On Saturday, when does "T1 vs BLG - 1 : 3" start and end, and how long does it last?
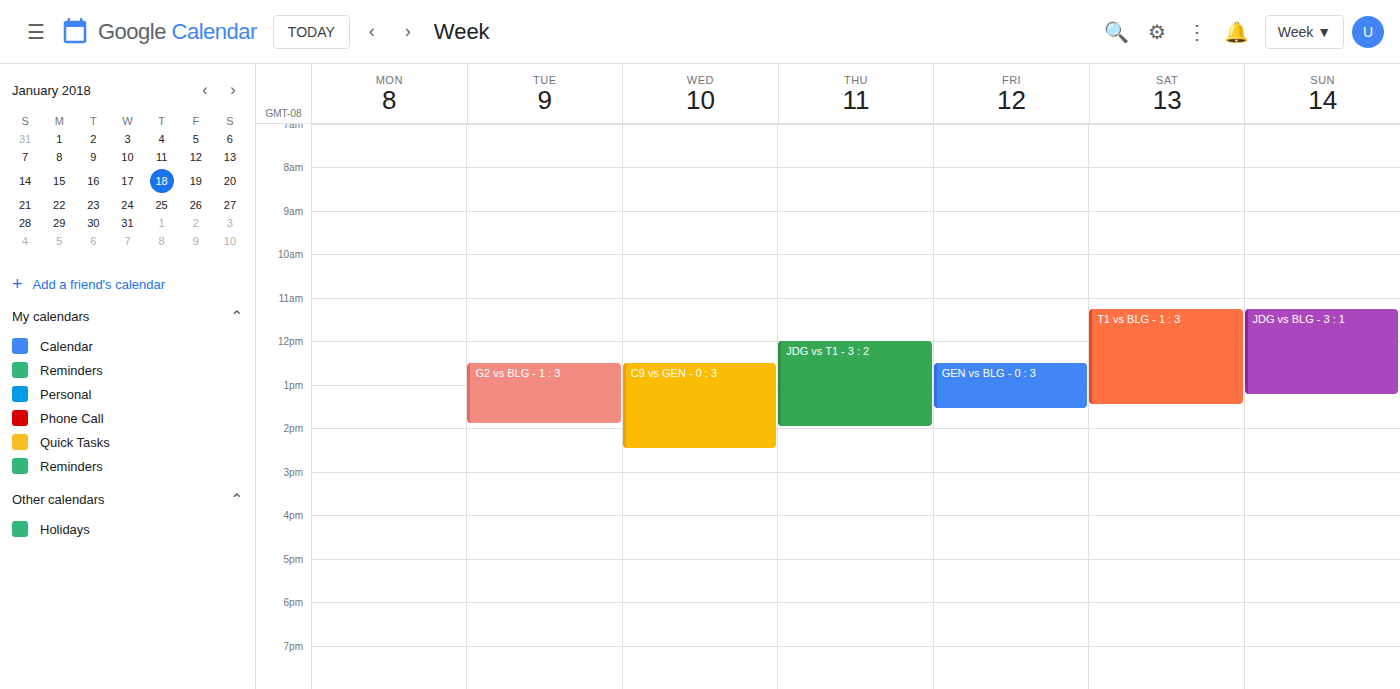
11:15 AM to 1:30 PM, 2 hours 15 minutes